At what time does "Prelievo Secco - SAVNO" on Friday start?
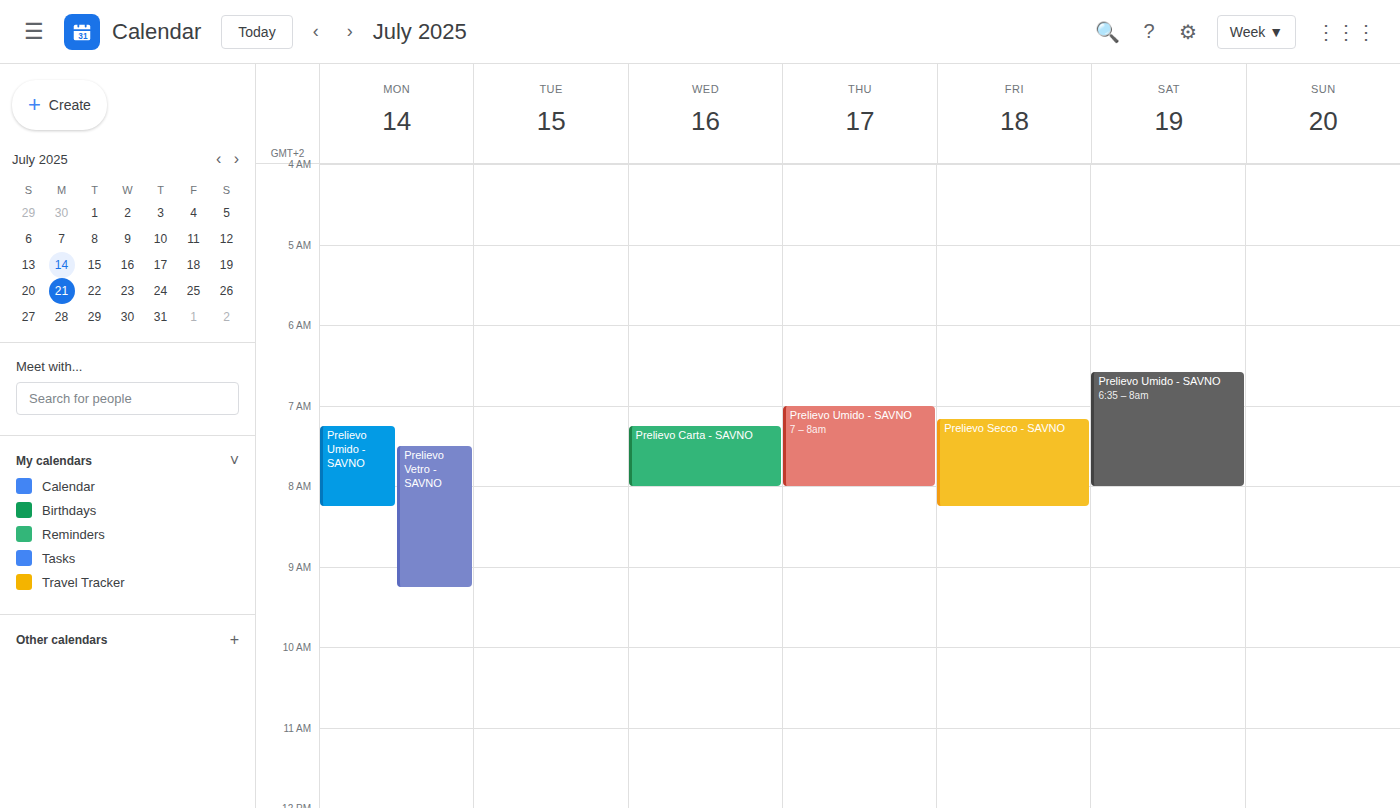
07:10